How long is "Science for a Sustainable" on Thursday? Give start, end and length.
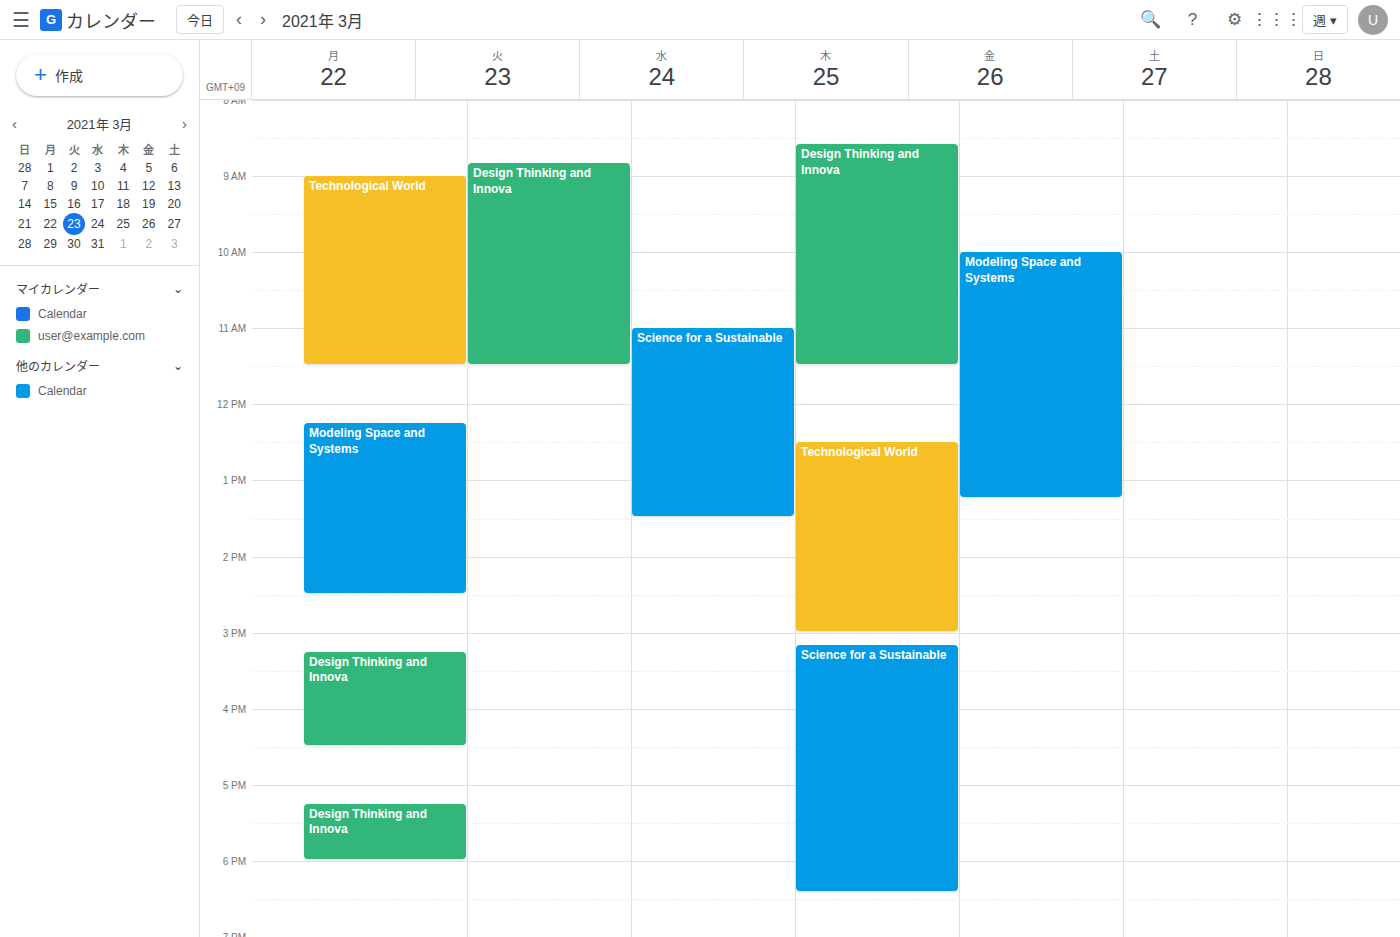
3:10 PM to 6:25 PM, 3 hours 15 minutes